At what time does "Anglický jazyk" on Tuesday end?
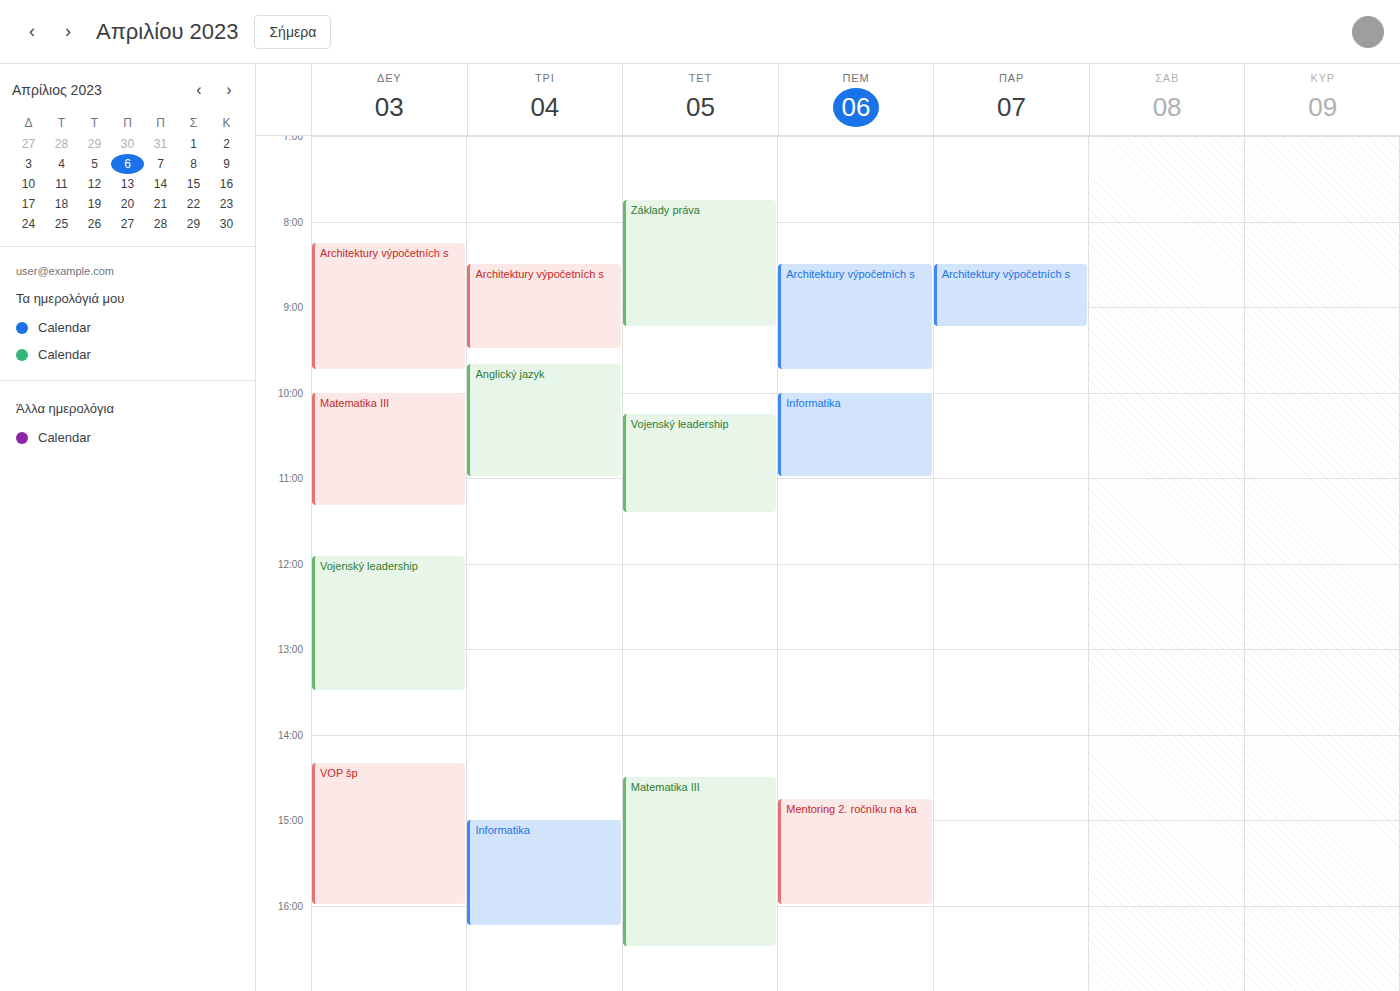
11:00 AM